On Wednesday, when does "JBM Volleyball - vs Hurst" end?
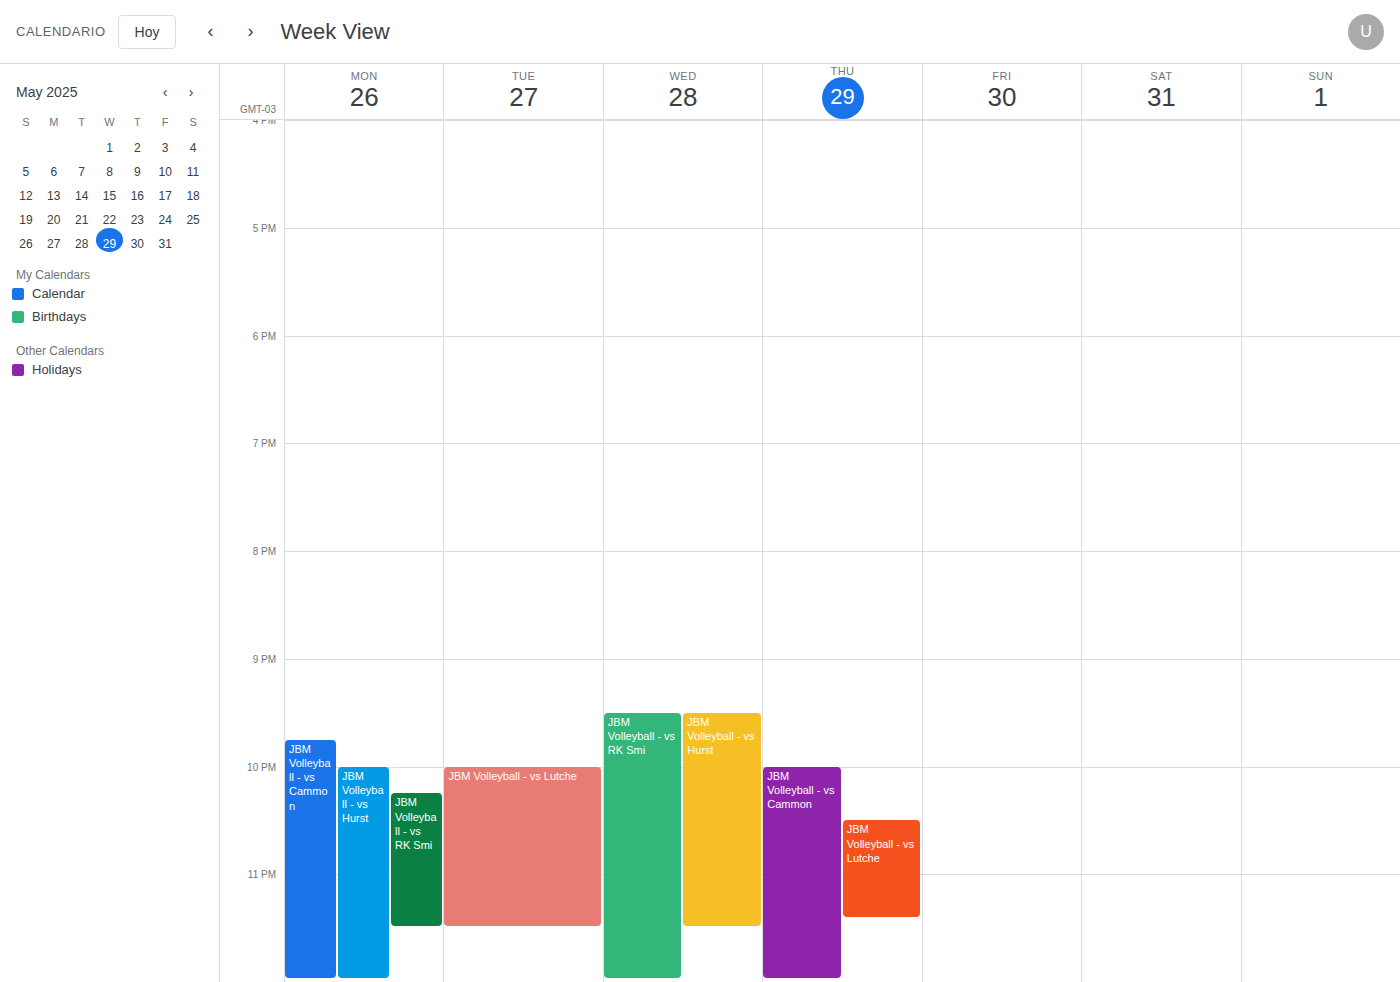
11:30 PM